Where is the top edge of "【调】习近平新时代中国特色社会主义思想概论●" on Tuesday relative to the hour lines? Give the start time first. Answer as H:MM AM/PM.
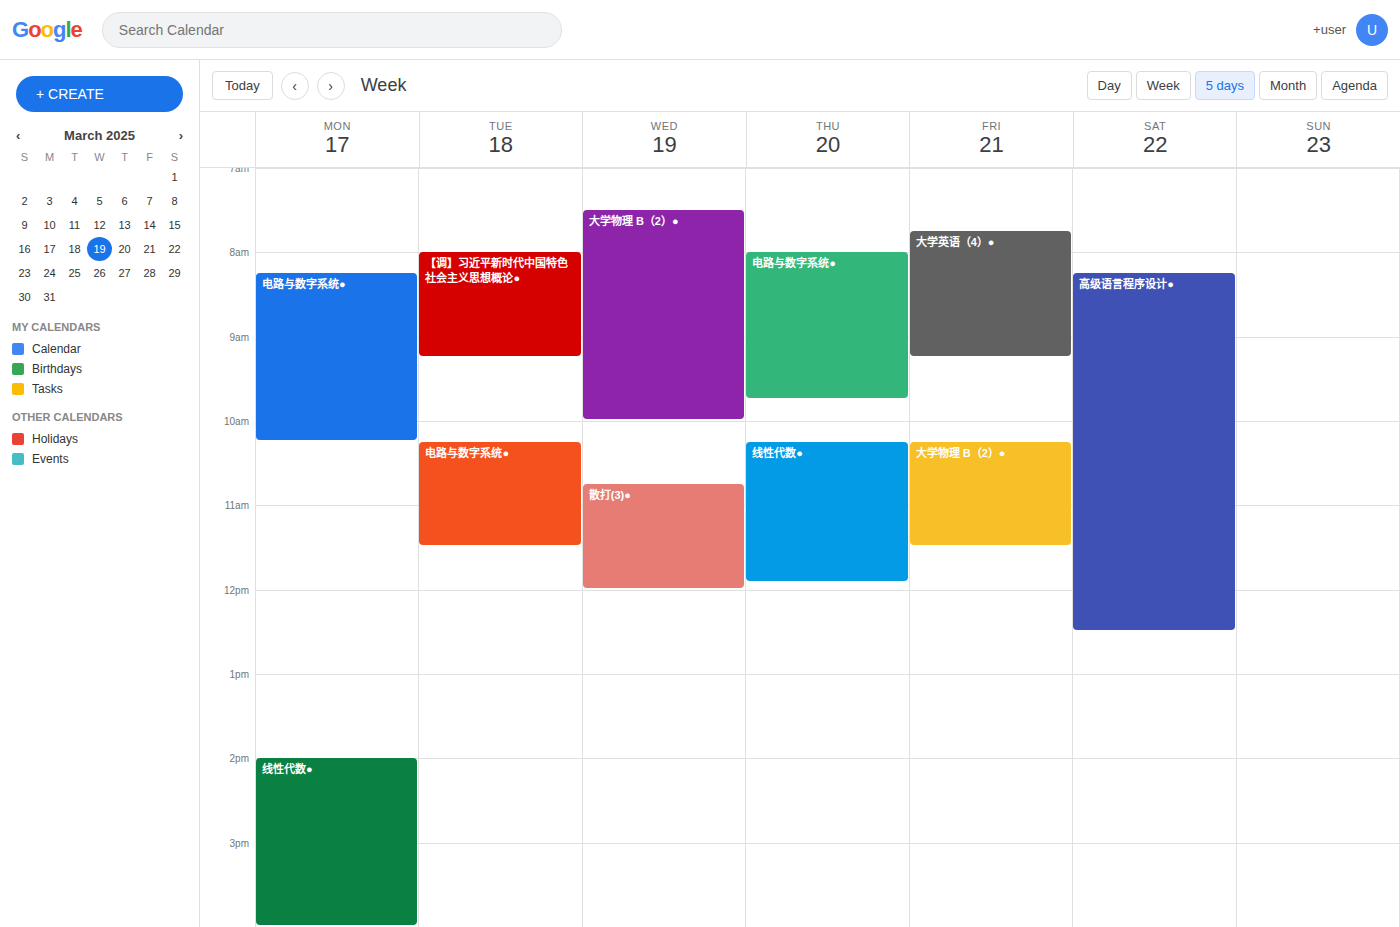
8:00 AM -- exactly on the 8 AM line.